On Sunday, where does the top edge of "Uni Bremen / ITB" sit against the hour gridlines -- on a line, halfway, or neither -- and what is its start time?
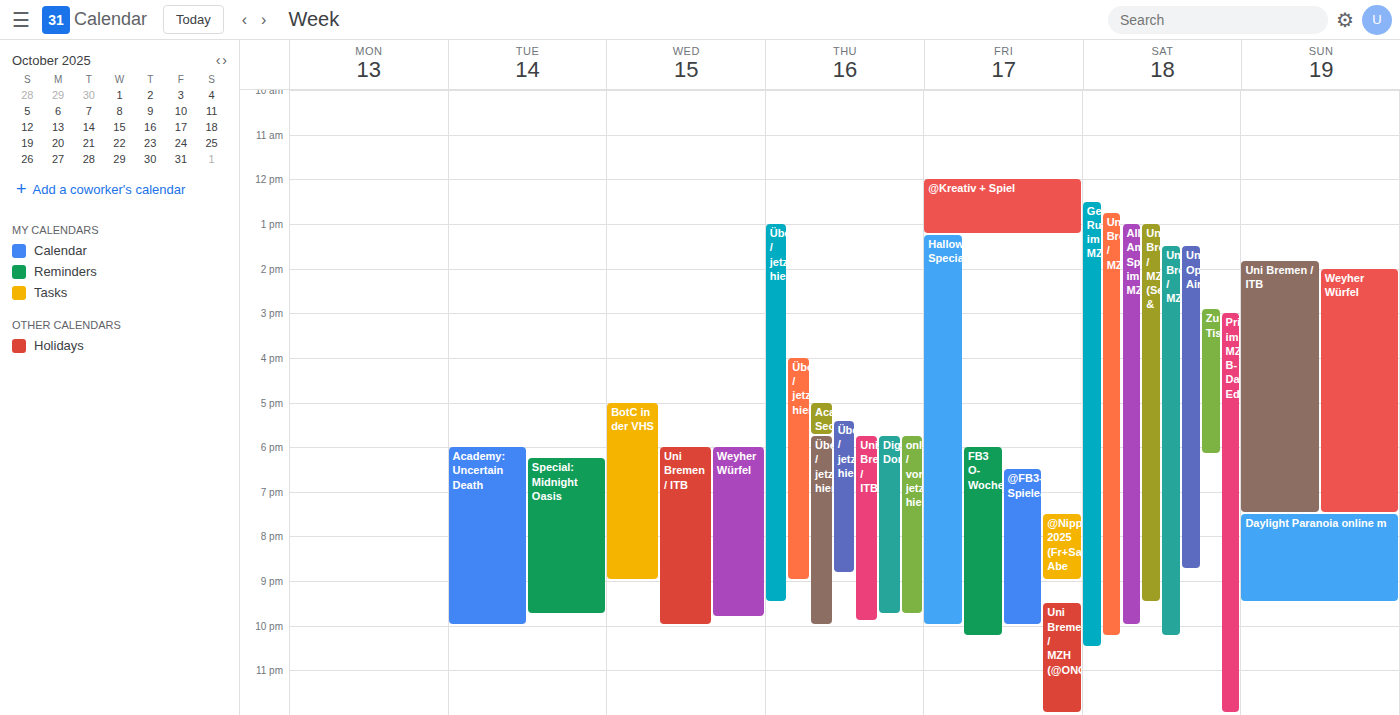
1:50 PM -- neither: 50 minutes below the 1 PM line and 10 minutes above the 2 PM line.